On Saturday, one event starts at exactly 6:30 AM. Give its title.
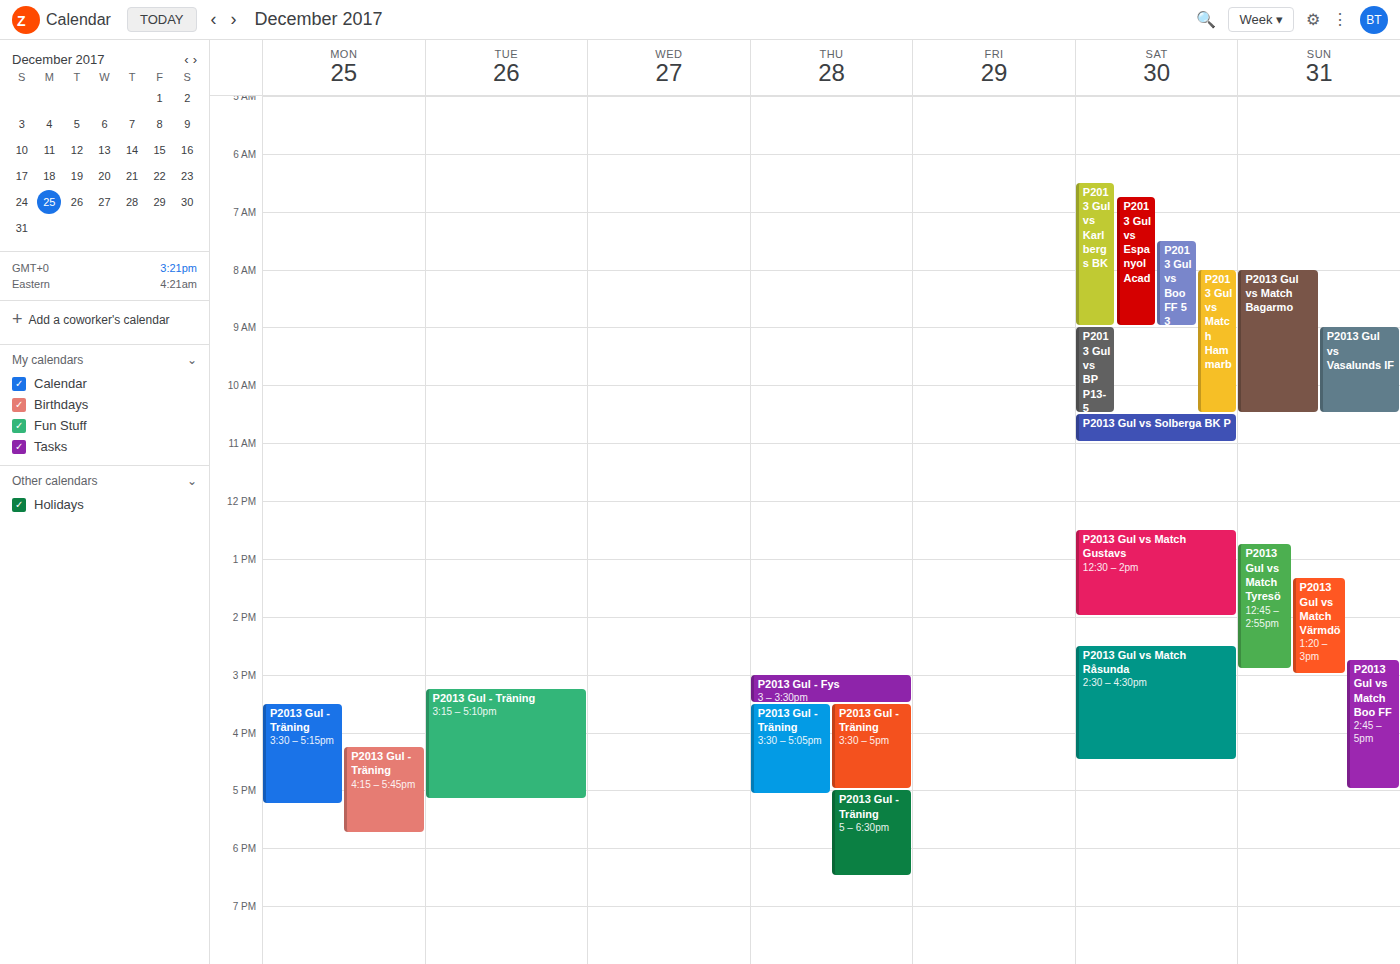
"P2013 Gul vs Karlbergs BK"